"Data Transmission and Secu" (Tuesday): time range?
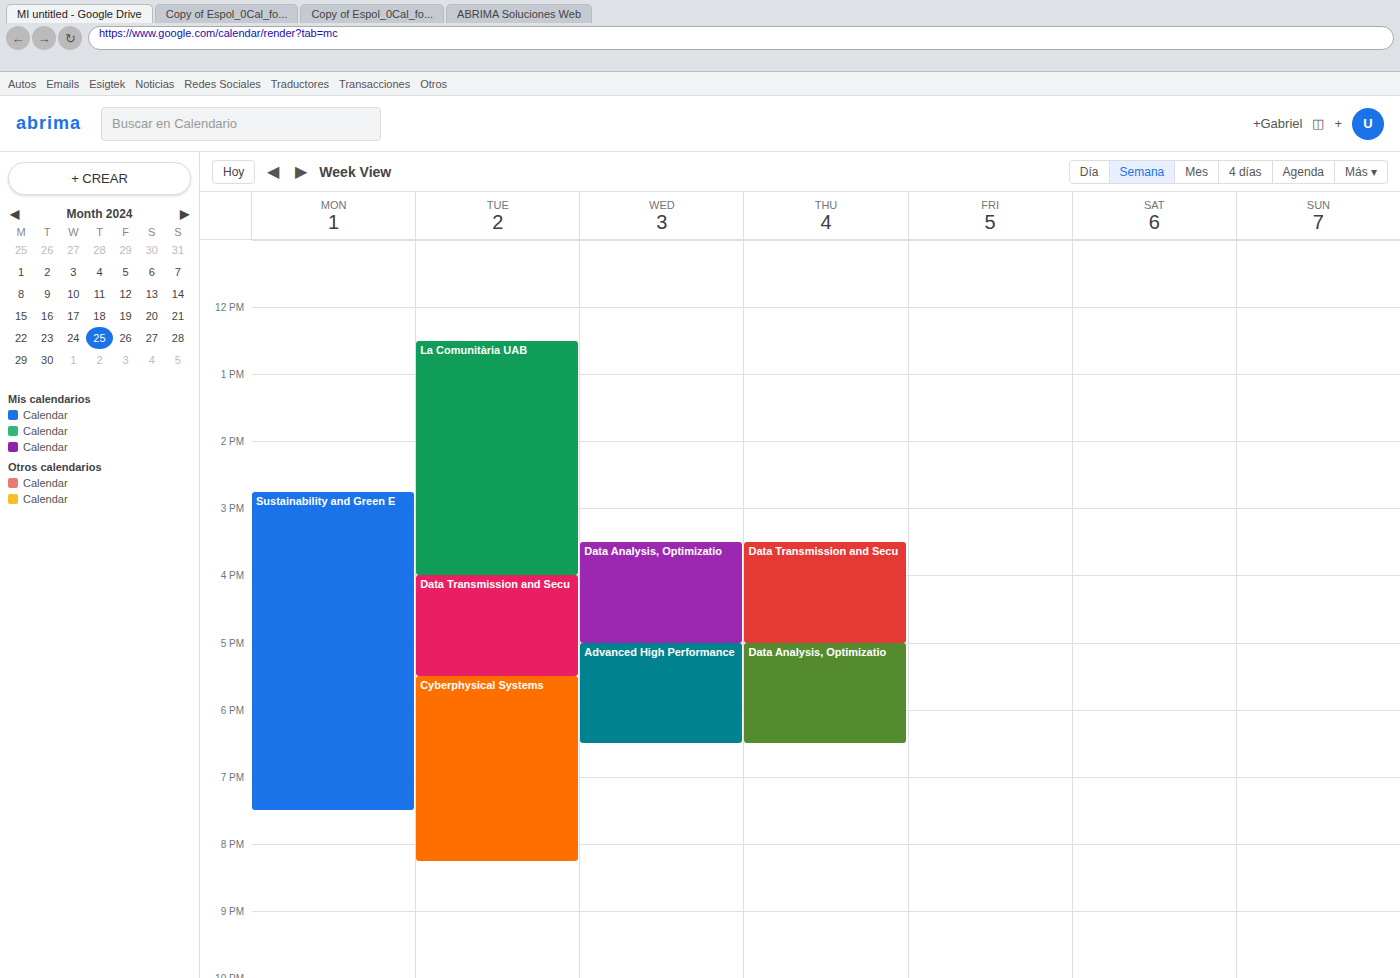
4:00 PM to 5:30 PM